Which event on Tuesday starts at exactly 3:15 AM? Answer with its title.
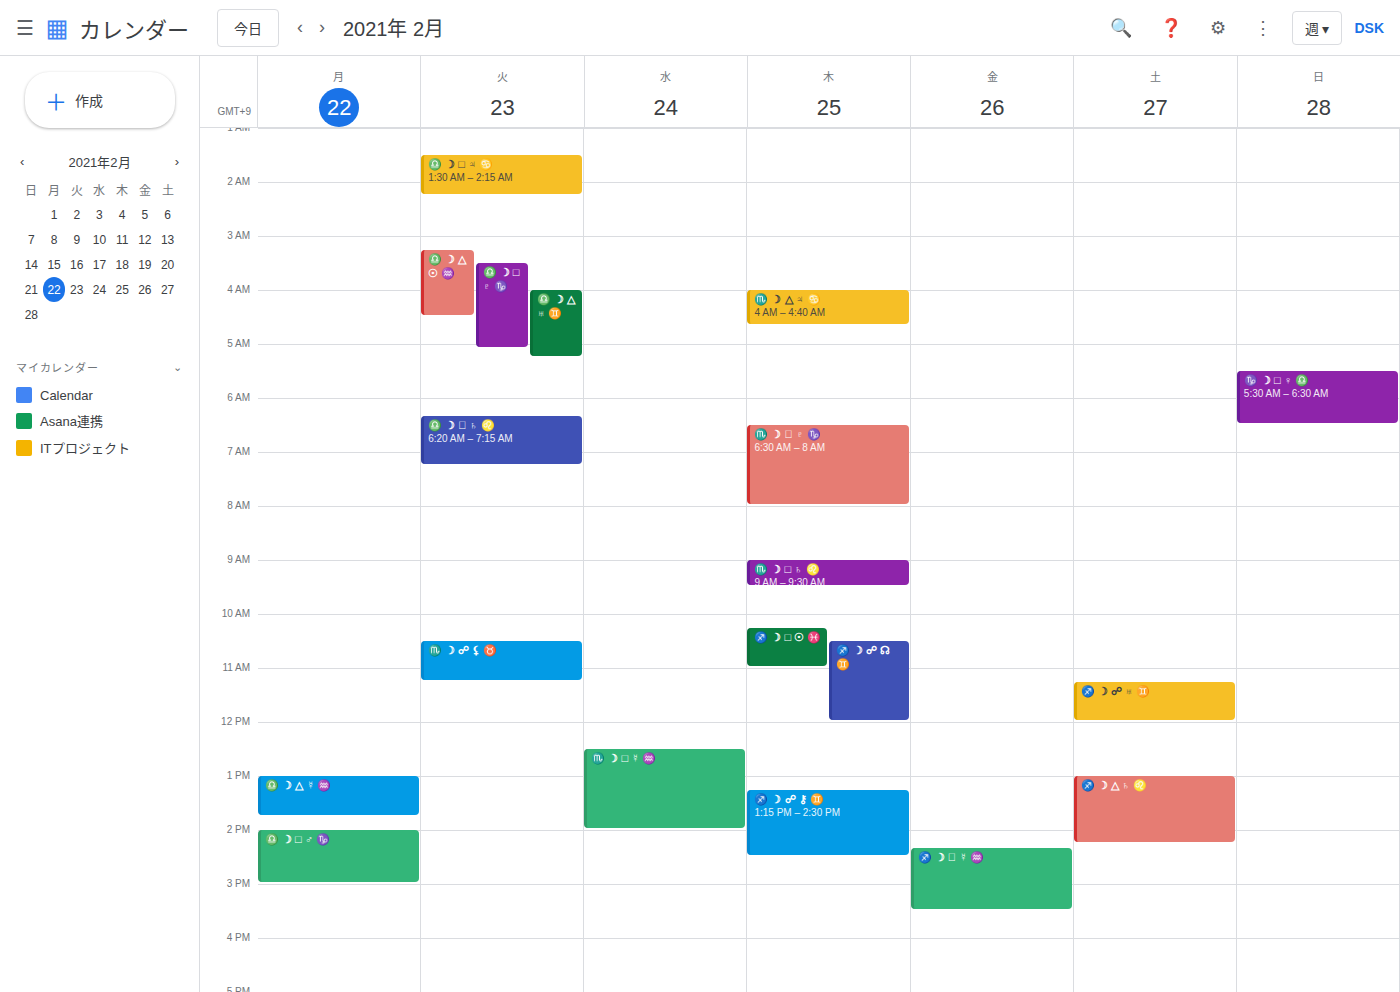
"♎️ ☽ △ ☉ ♒️"